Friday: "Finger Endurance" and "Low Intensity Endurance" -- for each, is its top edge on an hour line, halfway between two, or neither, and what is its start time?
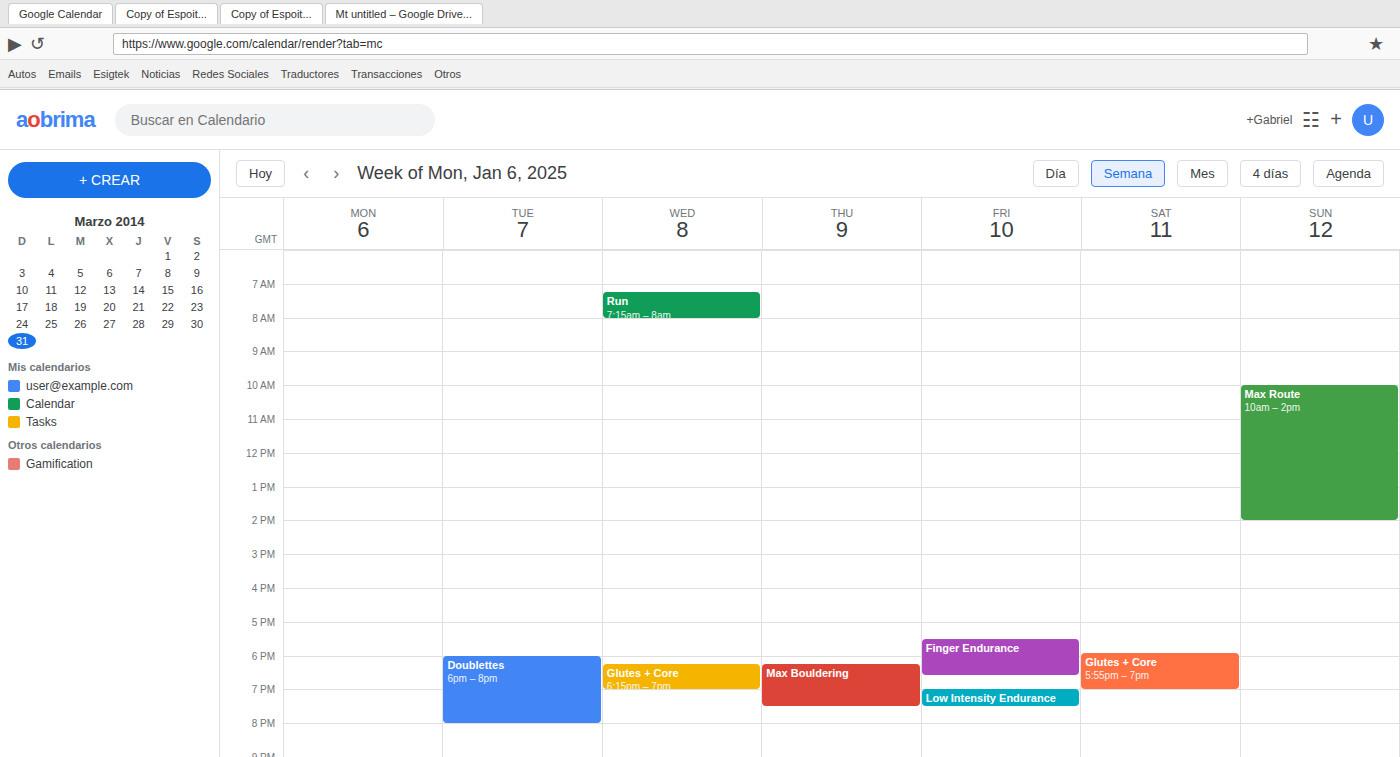
"Finger Endurance": 5:30 PM, halfway between the 5 PM and 6 PM lines. "Low Intensity Endurance": 7:00 PM, exactly on the 7 PM line.